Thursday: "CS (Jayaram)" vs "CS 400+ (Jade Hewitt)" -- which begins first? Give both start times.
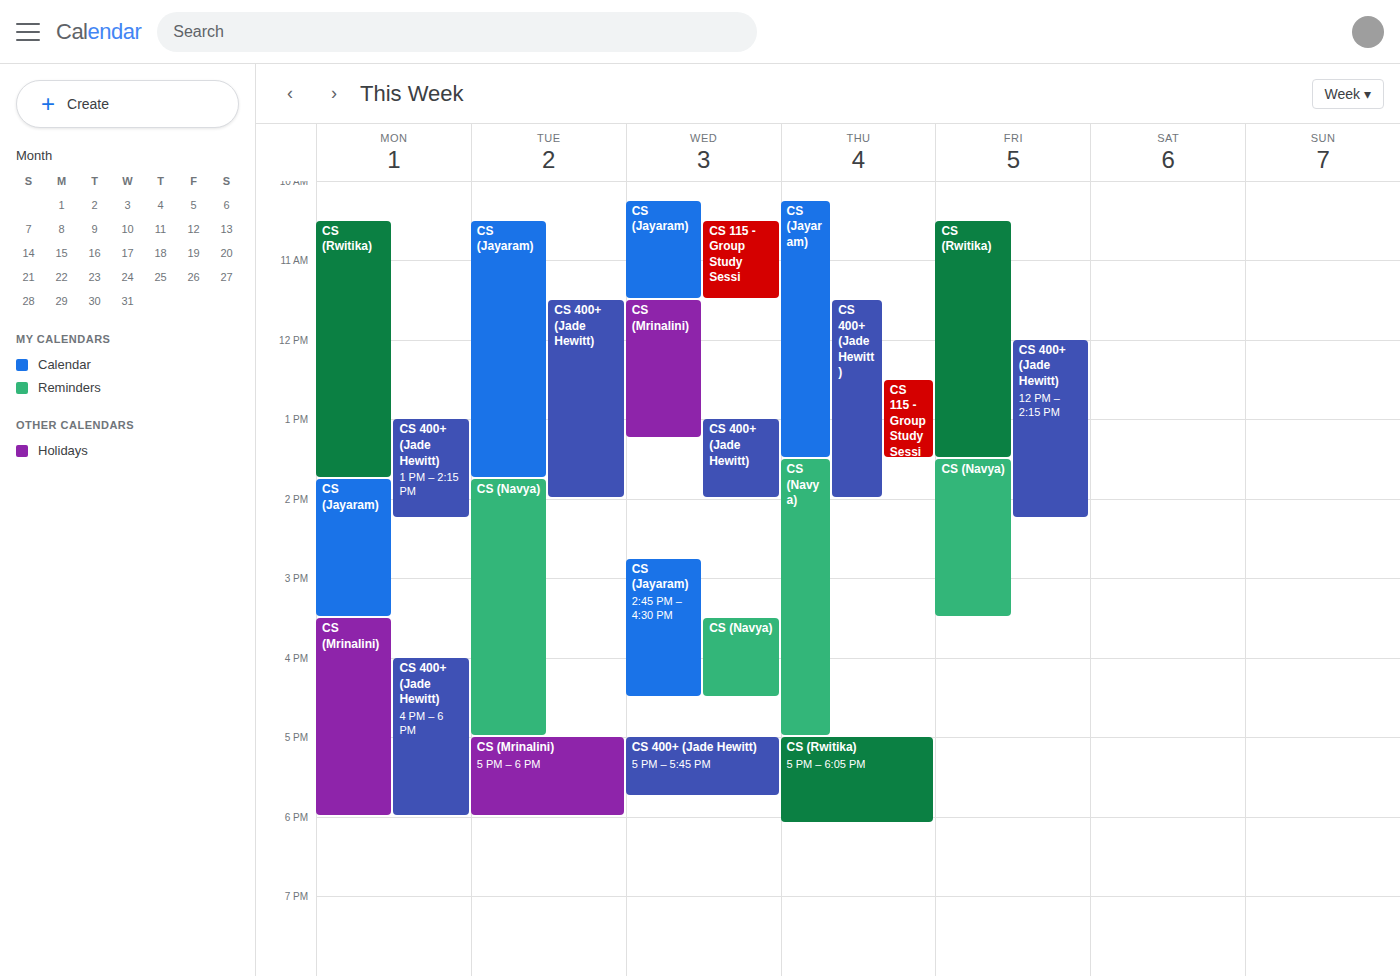
"CS (Jayaram)" 10:15; "CS 400+ (Jade Hewitt)" 11:30.